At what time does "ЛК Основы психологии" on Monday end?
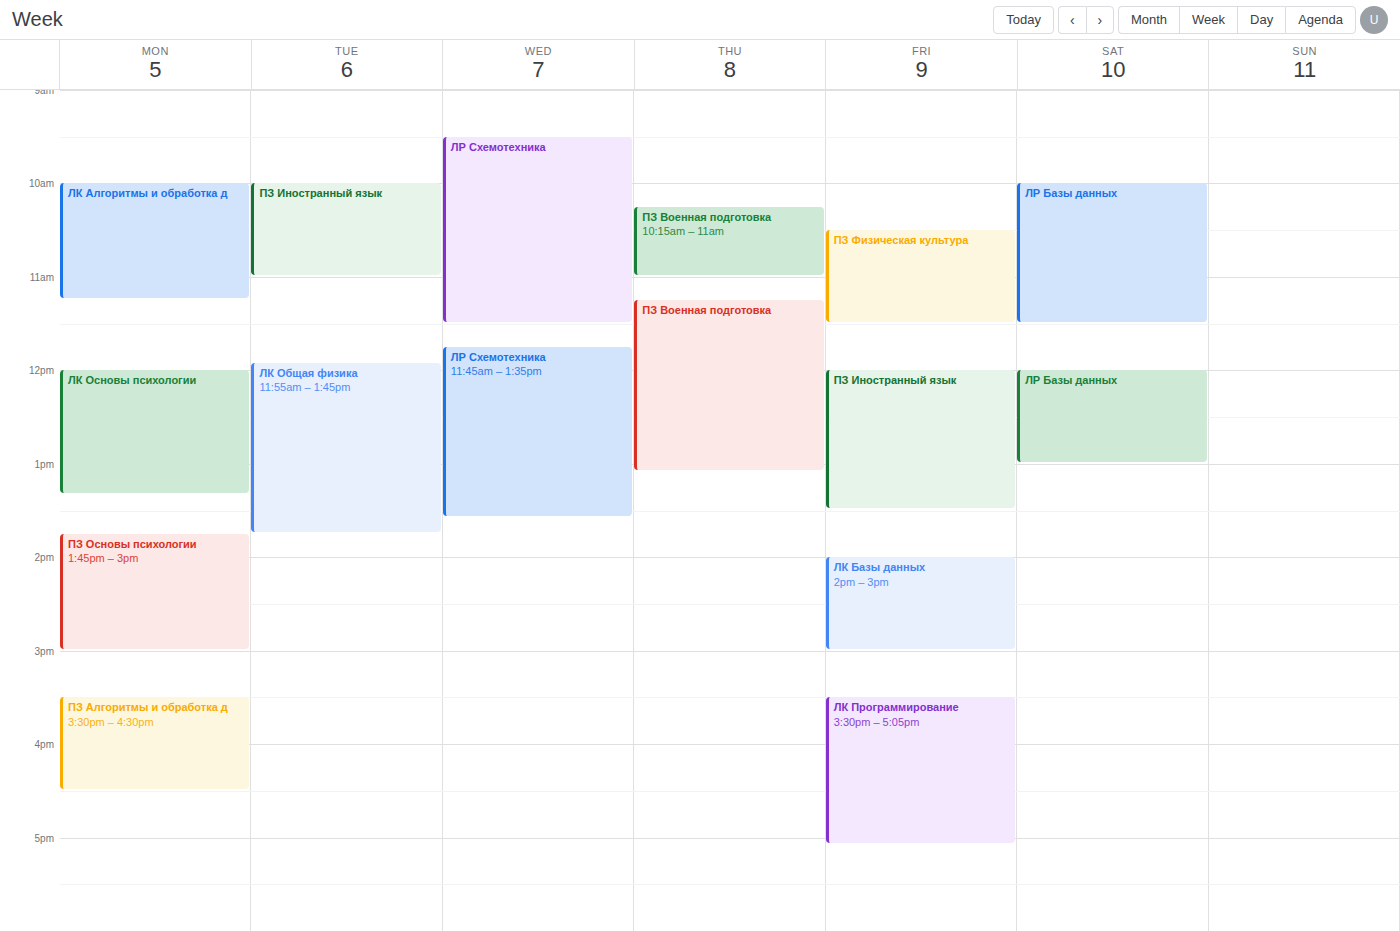
1:20 PM